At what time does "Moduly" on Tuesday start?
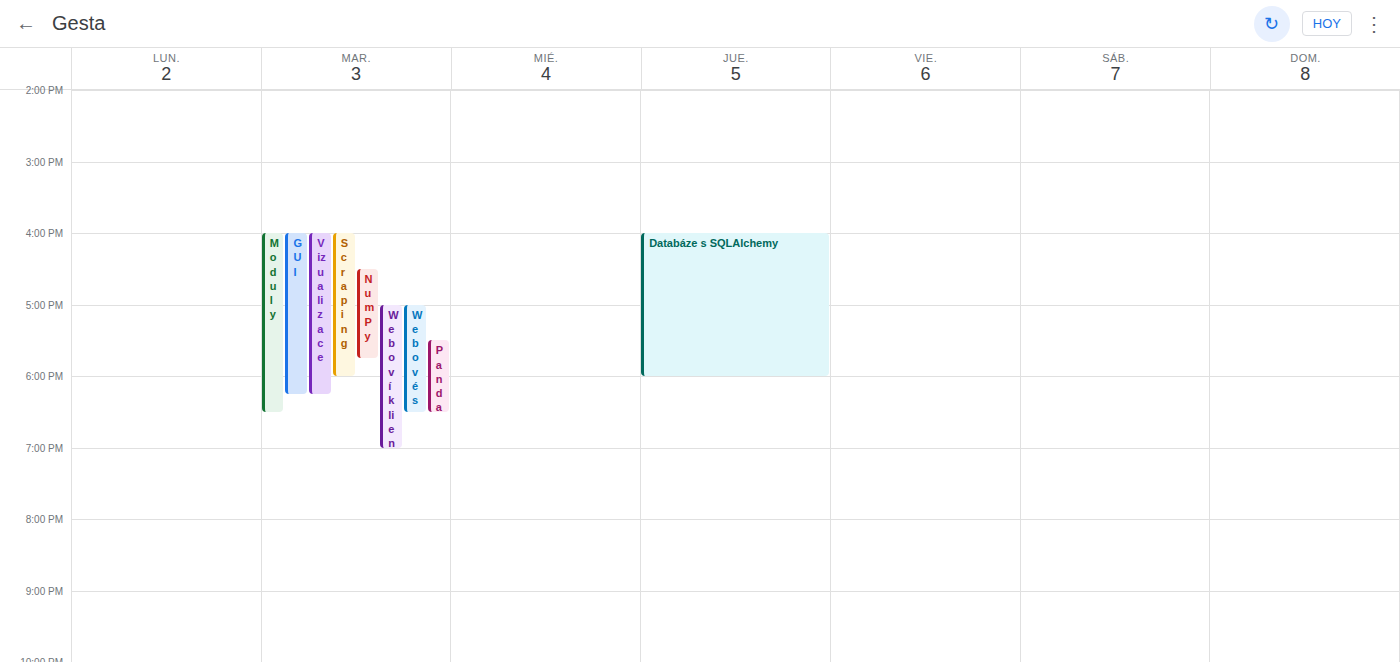
4:00 PM